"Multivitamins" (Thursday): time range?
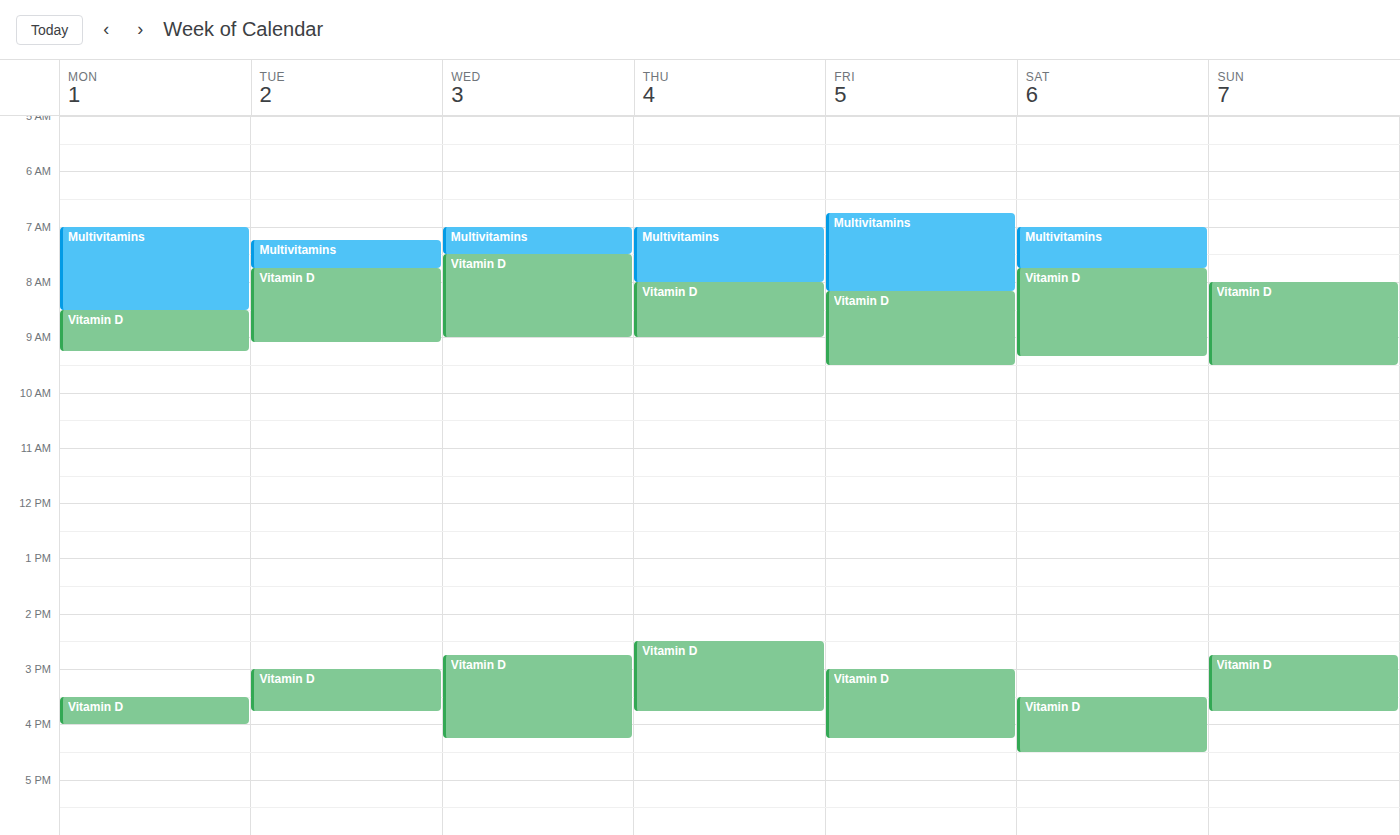
7:00 AM to 8:00 AM